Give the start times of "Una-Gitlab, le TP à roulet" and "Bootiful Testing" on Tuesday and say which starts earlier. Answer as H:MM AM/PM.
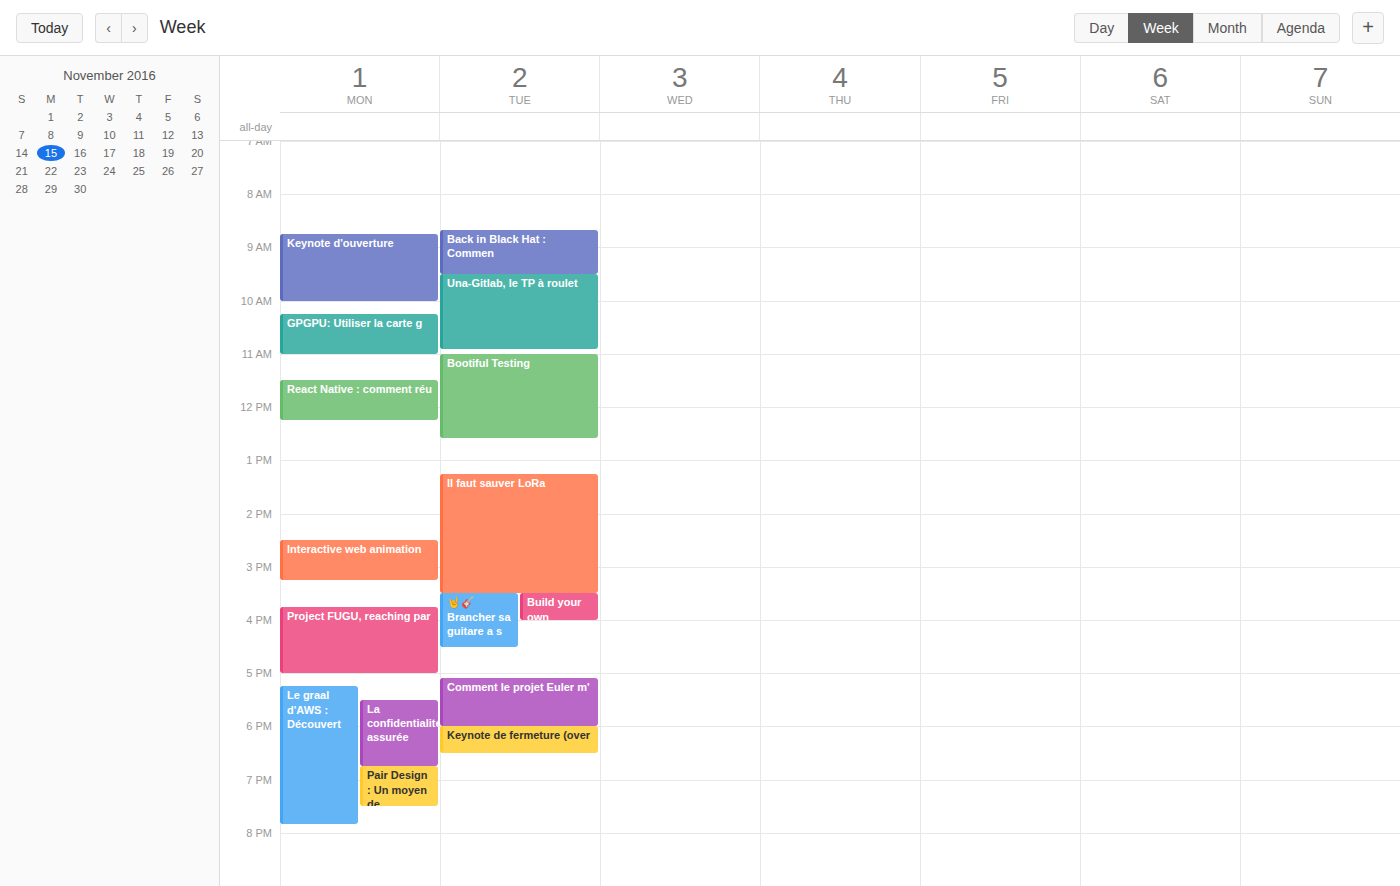
"Una-Gitlab, le TP à roulet" 9:30 AM; "Bootiful Testing" 11:00 AM.